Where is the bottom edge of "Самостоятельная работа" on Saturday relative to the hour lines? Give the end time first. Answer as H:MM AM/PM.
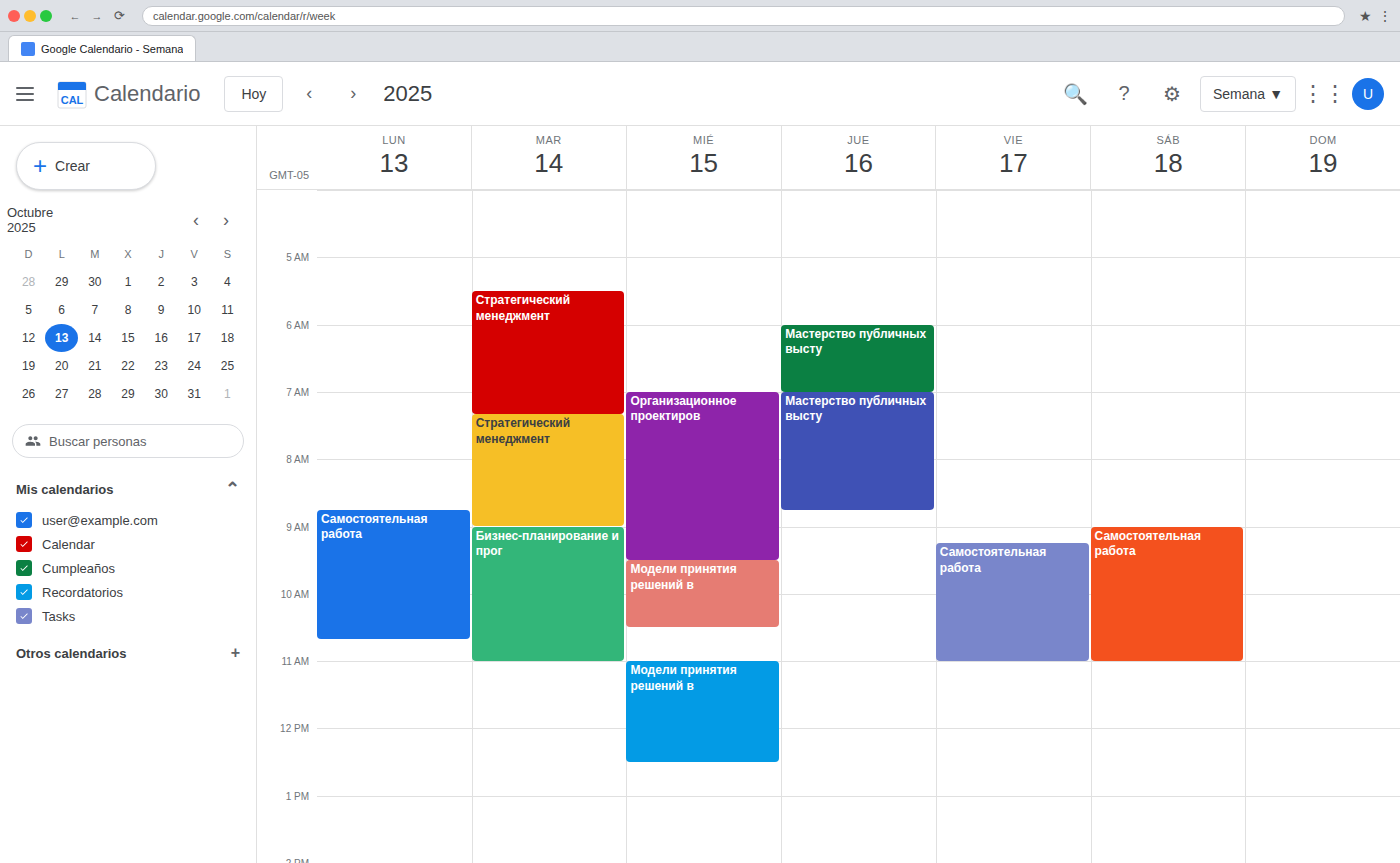
11:00 AM -- exactly on the 11 AM line.